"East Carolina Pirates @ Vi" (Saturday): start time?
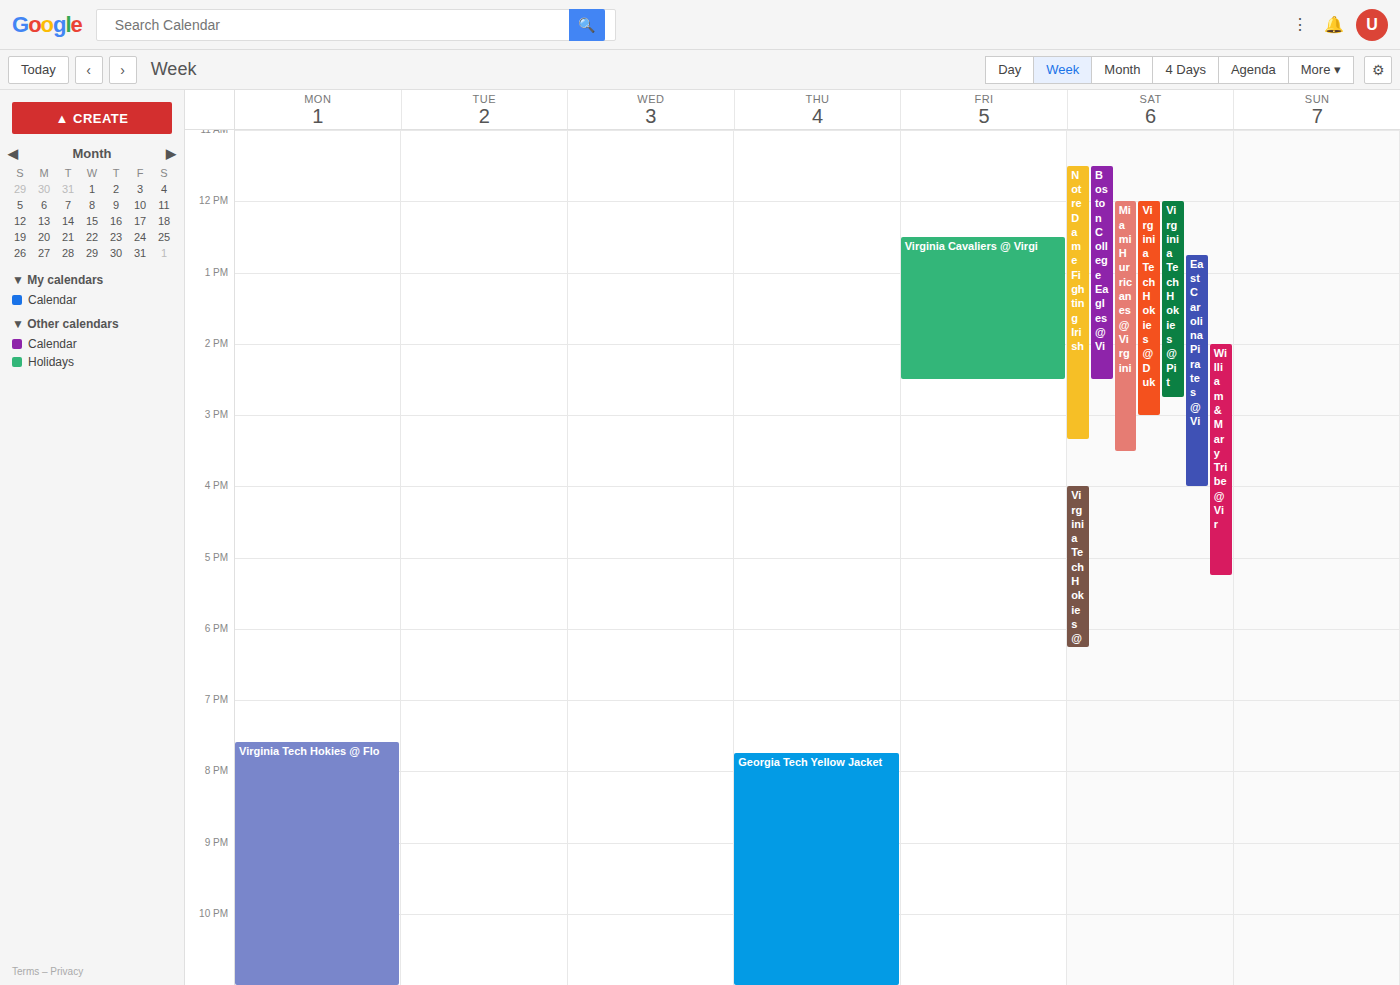
12:45 PM